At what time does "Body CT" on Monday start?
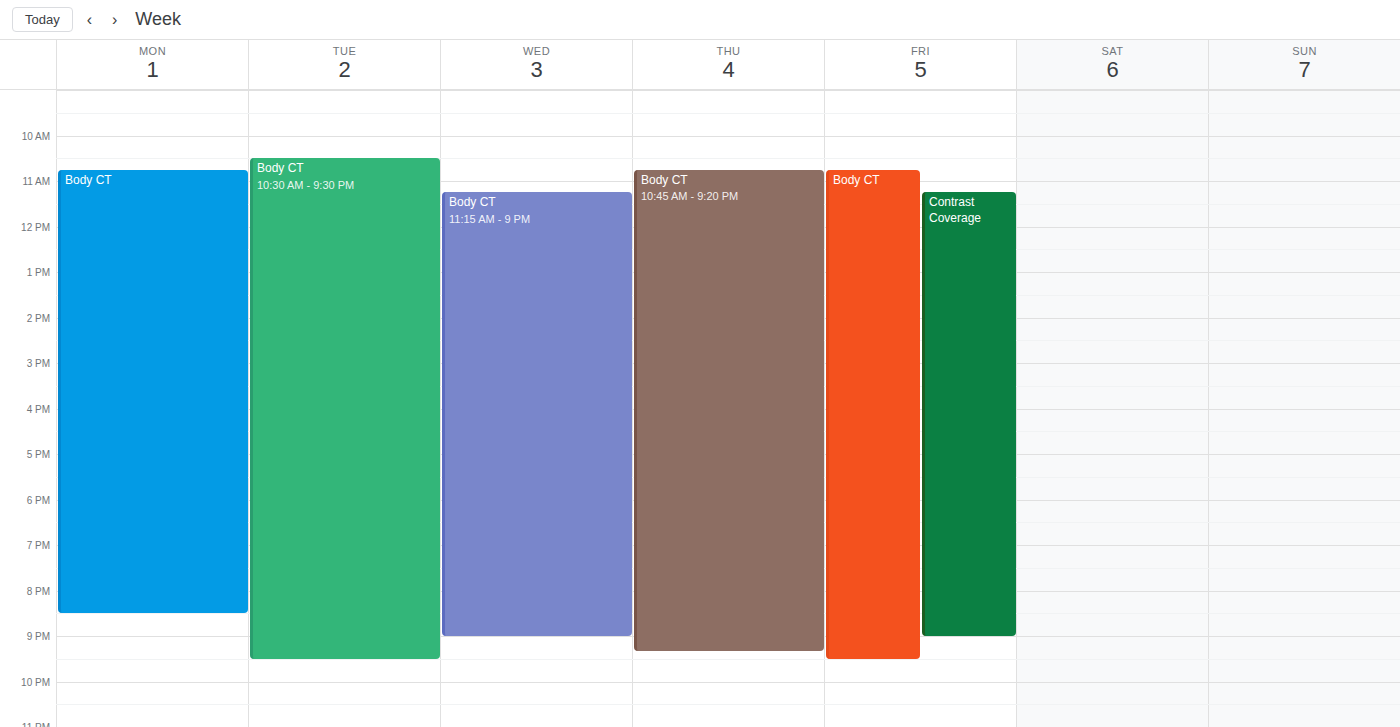
10:45 AM